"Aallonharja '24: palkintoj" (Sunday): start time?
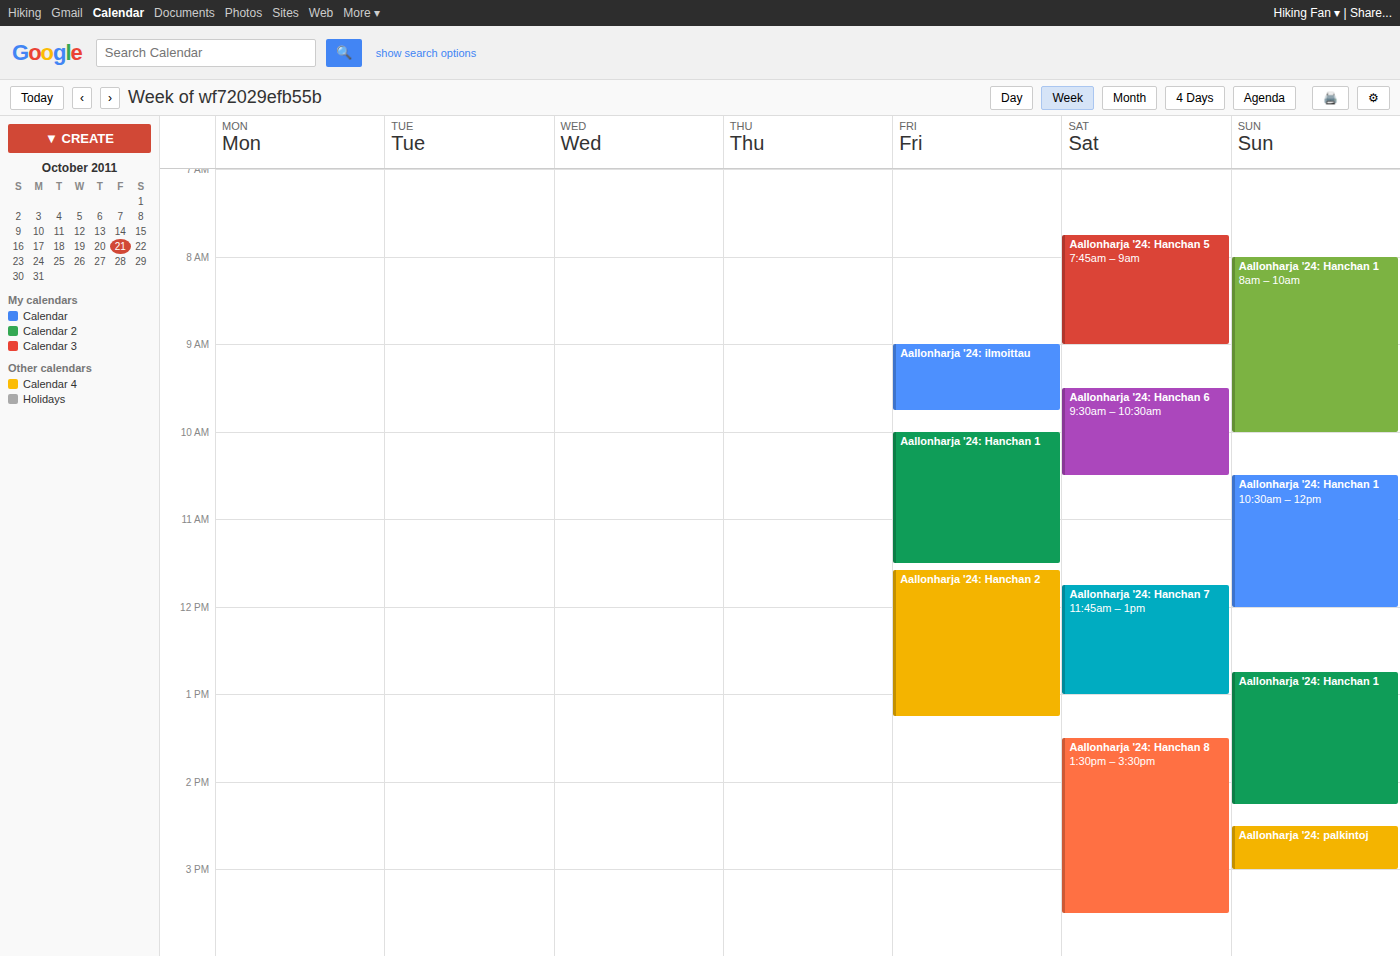
2:30 PM